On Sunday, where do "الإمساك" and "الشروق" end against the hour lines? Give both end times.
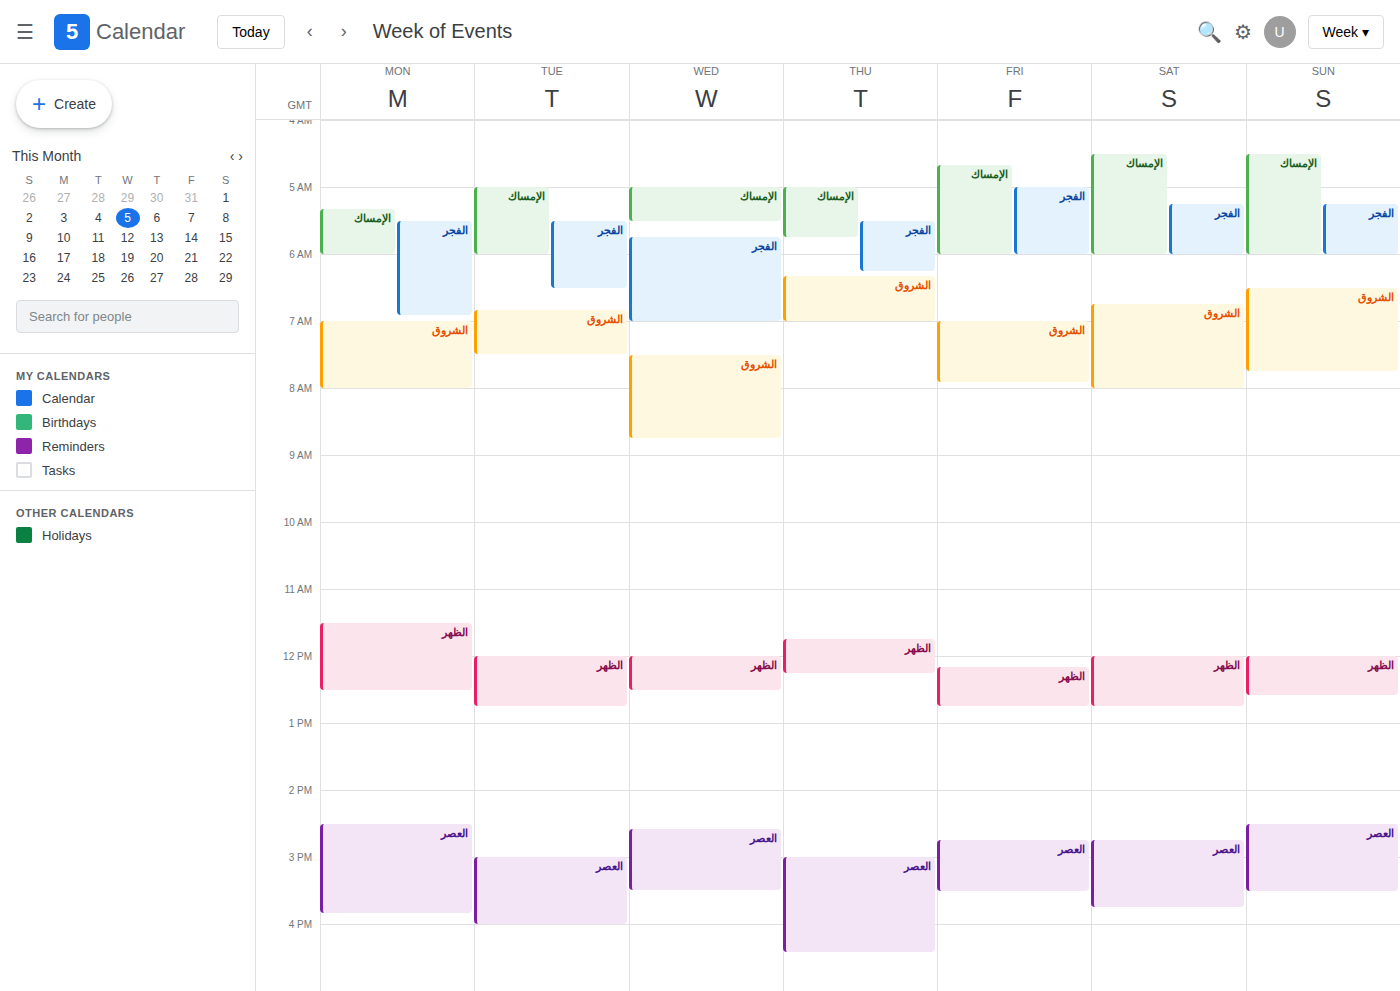
"الإمساك": 6:00 AM, exactly on the 6 AM line. "الشروق": 7:45 AM, neither: three quarters of the way from the 7 AM line to the 8 AM line.